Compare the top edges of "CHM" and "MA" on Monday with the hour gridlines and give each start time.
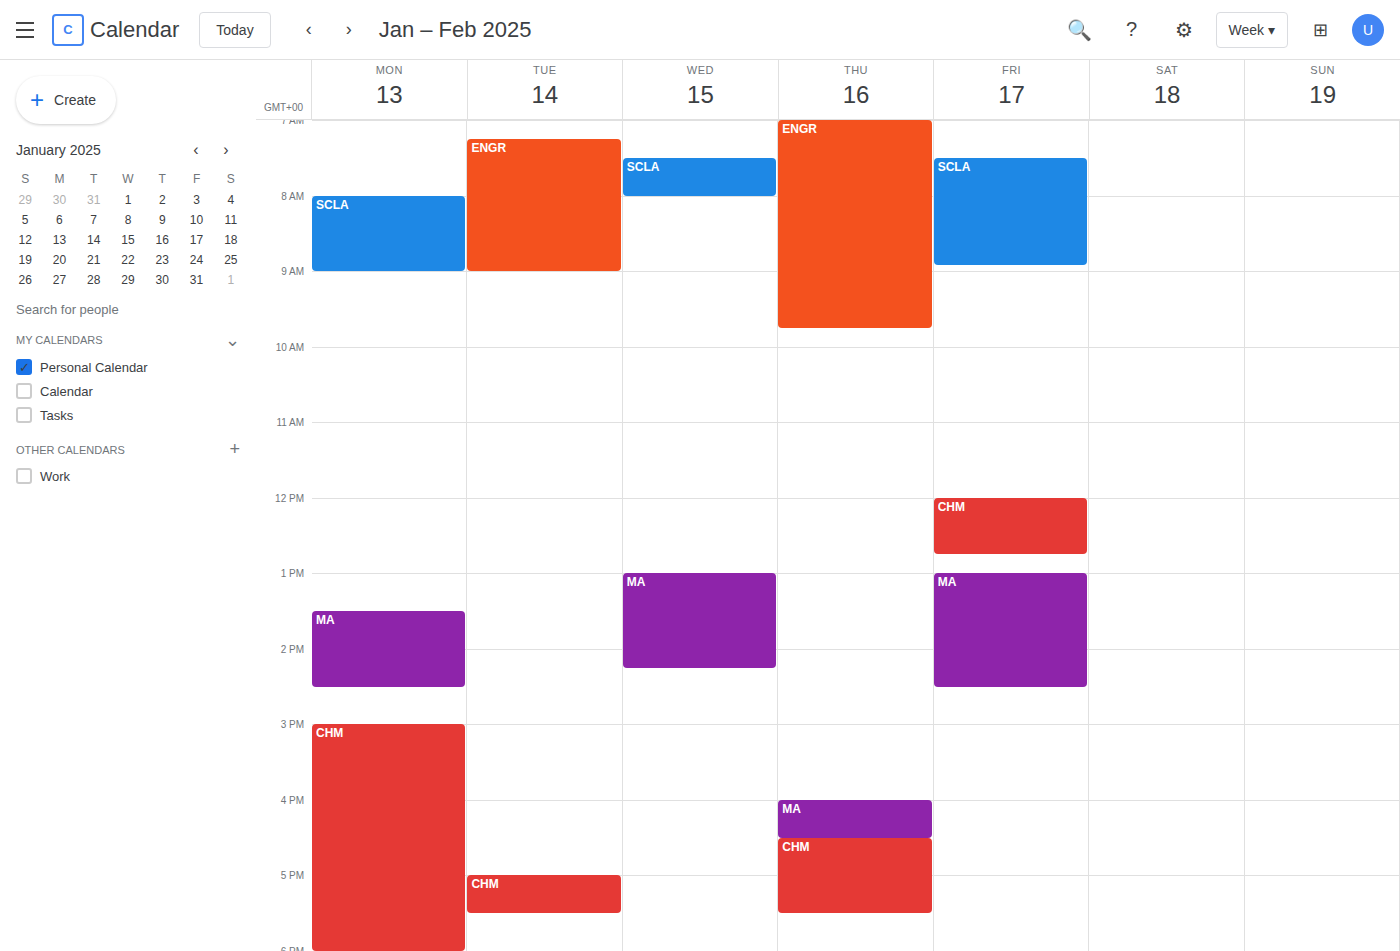
"CHM": 3:00 PM, exactly on the 3 PM line. "MA": 1:30 PM, halfway between the 1 PM and 2 PM lines.